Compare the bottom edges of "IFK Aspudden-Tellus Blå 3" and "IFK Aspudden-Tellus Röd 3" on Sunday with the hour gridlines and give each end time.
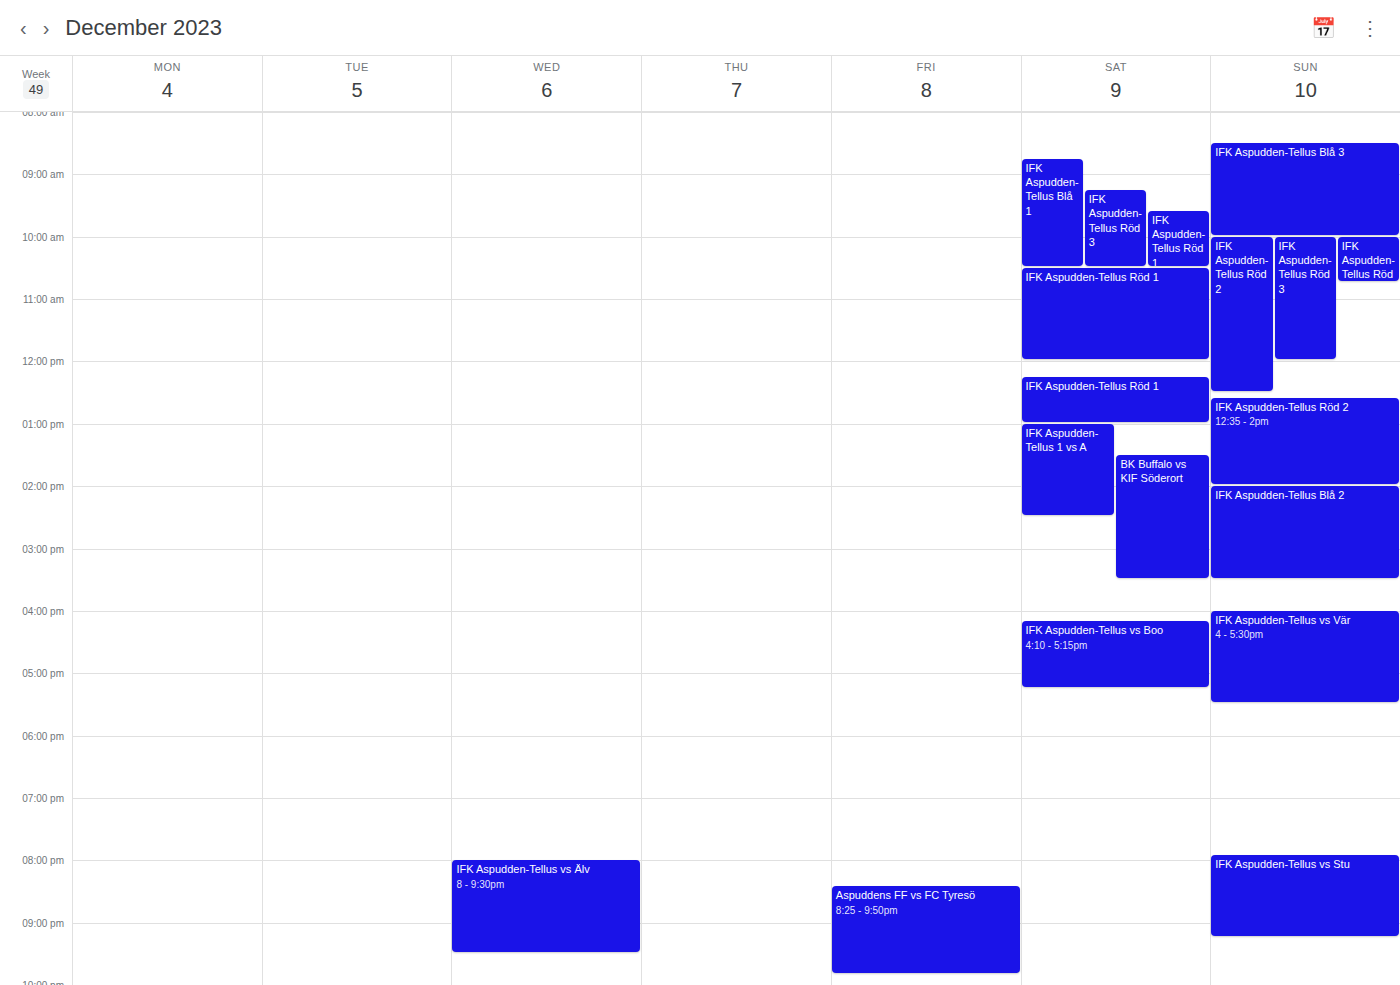
"IFK Aspudden-Tellus Blå 3": 10:00 AM, exactly on the 10 AM line. "IFK Aspudden-Tellus Röd 3": 12:00 PM, exactly on the 12 PM line.